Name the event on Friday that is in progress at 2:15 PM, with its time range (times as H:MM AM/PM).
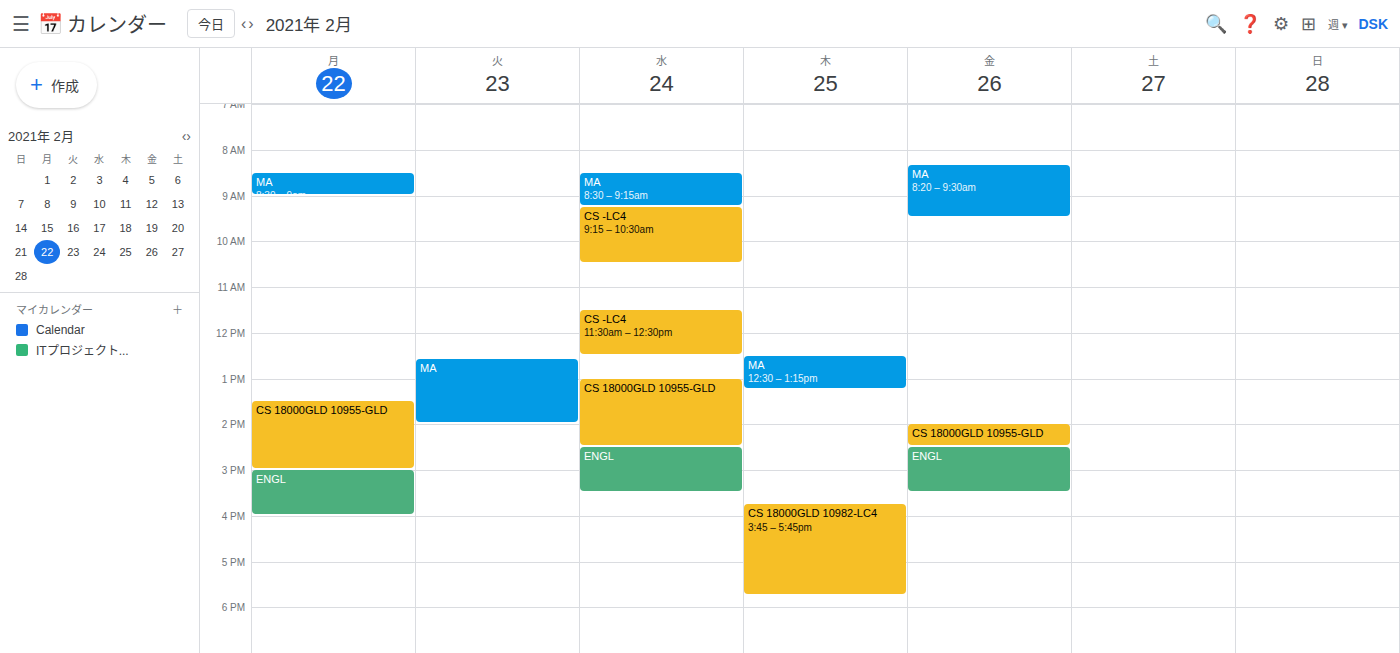
"CS 18000GLD 10955-GLD", 2:00 PM to 2:30 PM